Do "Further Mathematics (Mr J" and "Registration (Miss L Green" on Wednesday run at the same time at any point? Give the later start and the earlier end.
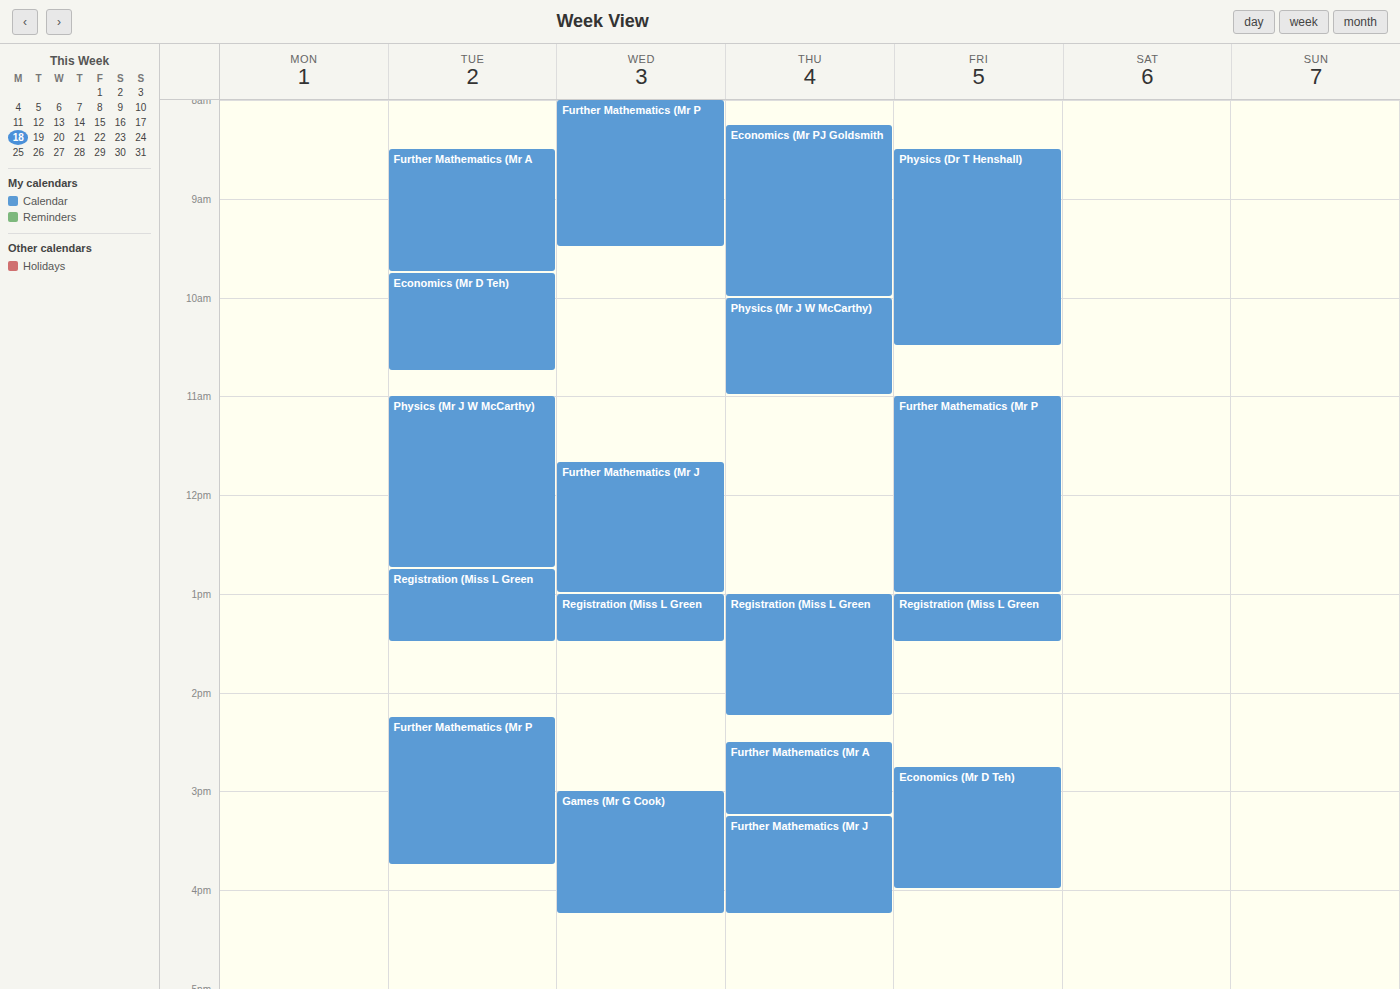
"Further Mathematics (Mr J" ends at 13:00, exactly when "Registration (Miss L Green" starts -- they touch but do not overlap.